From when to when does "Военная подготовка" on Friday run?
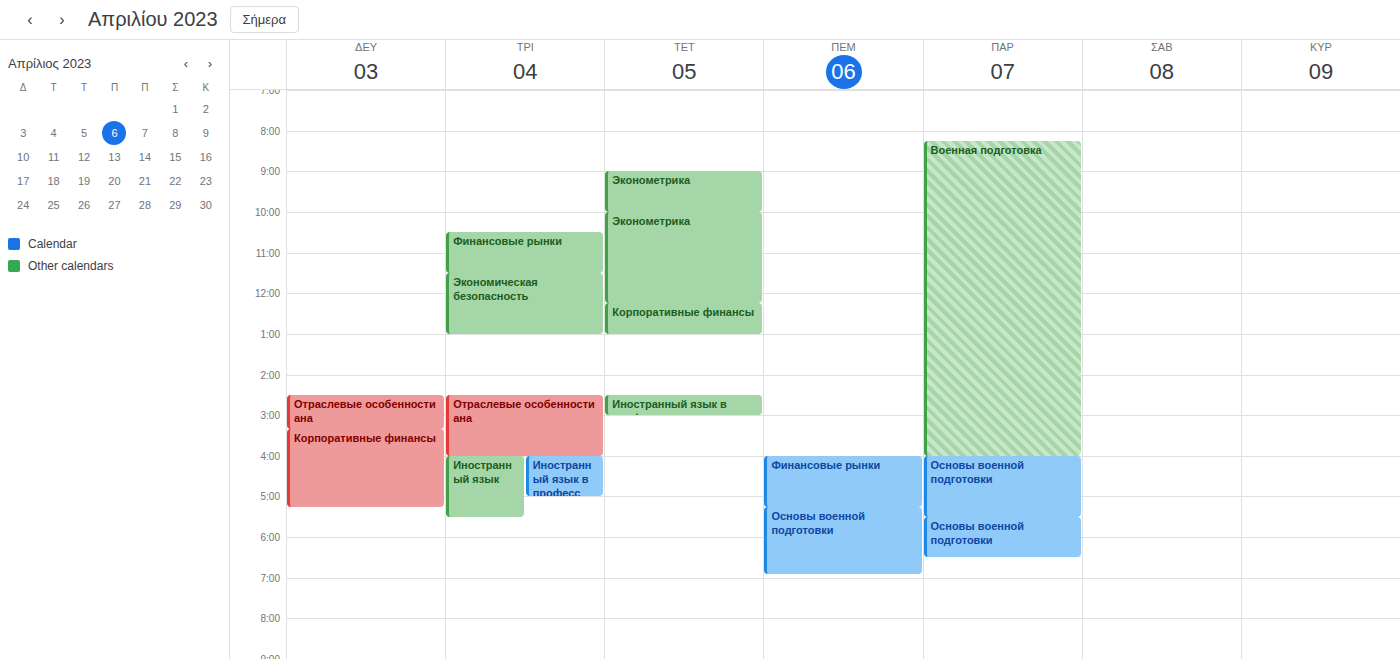
8:15 AM to 4:00 PM